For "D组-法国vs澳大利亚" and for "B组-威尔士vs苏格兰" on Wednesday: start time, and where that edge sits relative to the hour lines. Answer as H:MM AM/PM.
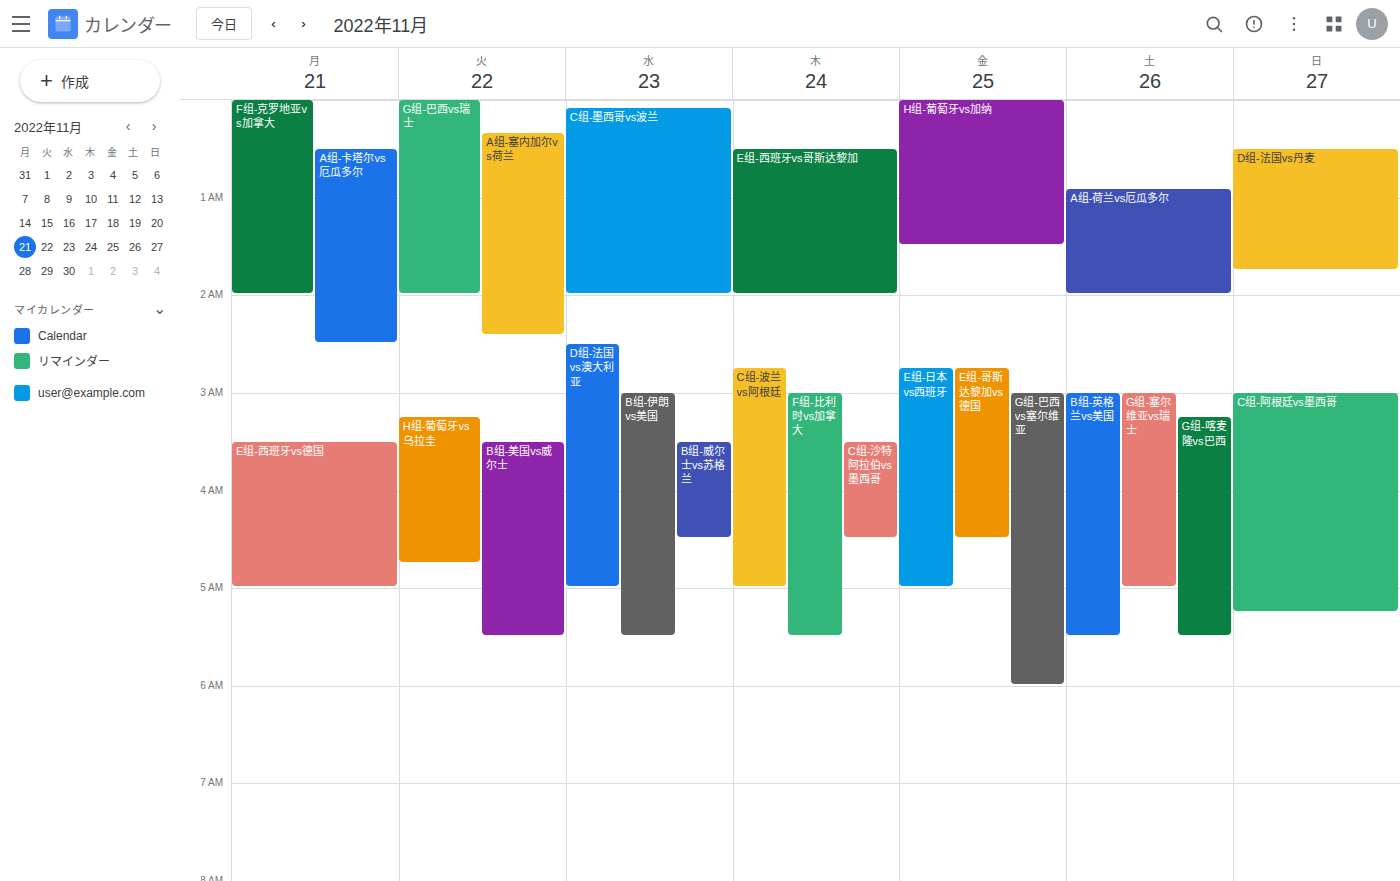
"D组-法国vs澳大利亚": 2:30 AM, halfway between the 2 AM and 3 AM lines. "B组-威尔士vs苏格兰": 3:30 AM, halfway between the 3 AM and 4 AM lines.